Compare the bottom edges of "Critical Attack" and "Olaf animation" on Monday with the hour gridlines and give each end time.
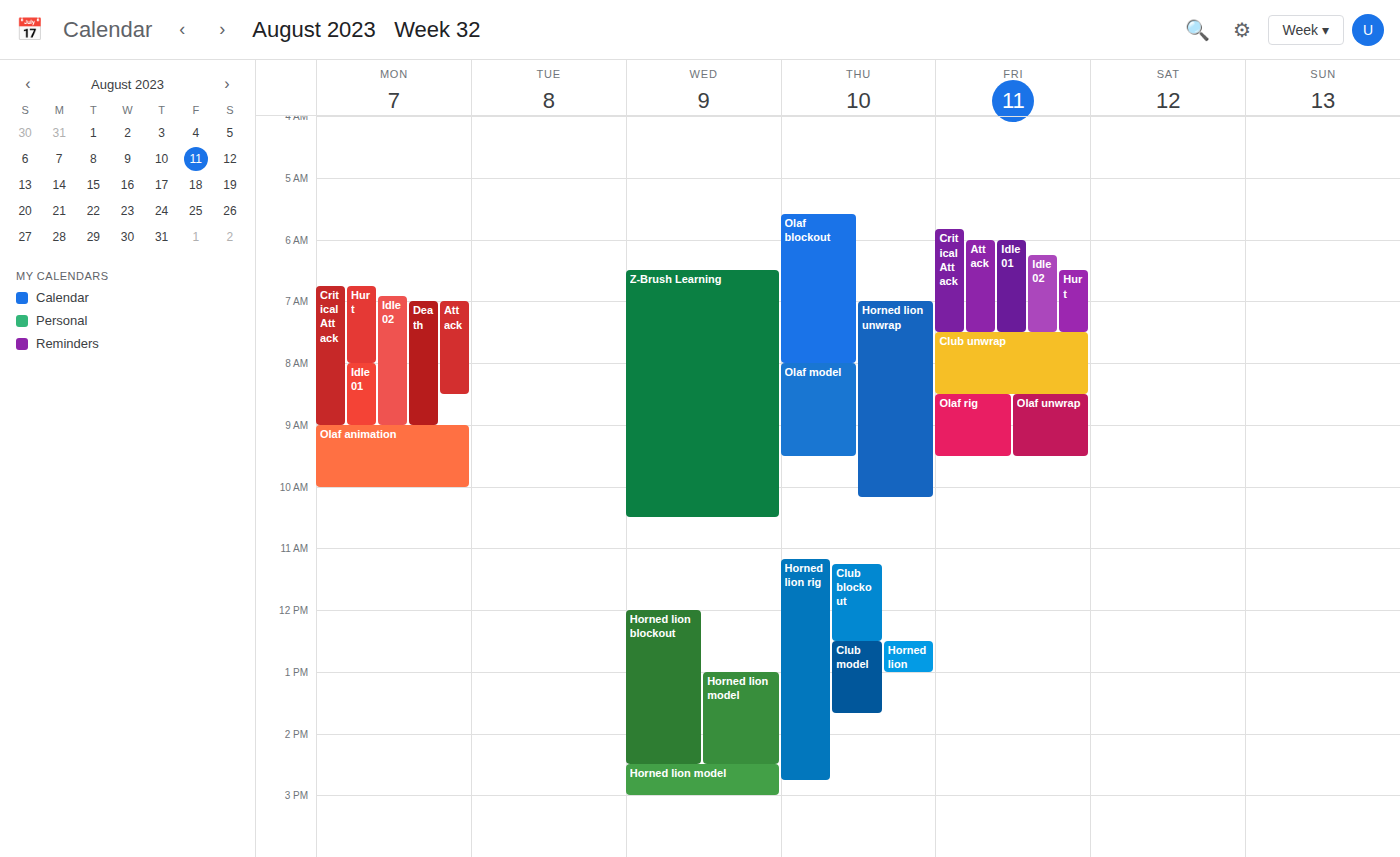
"Critical Attack": 09:00, exactly on the 09:00 line. "Olaf animation": 10:00, exactly on the 10:00 line.